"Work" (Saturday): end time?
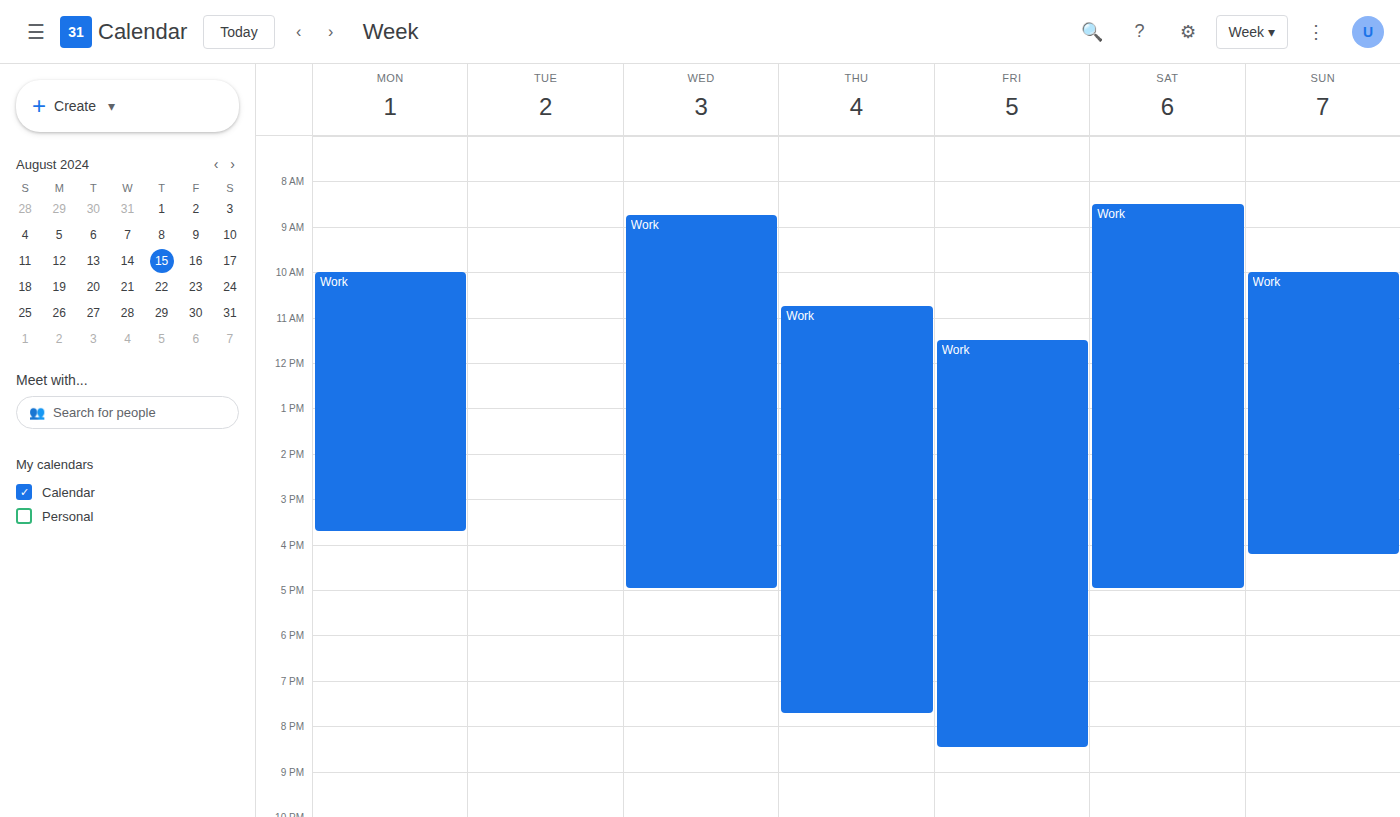
5:00 PM